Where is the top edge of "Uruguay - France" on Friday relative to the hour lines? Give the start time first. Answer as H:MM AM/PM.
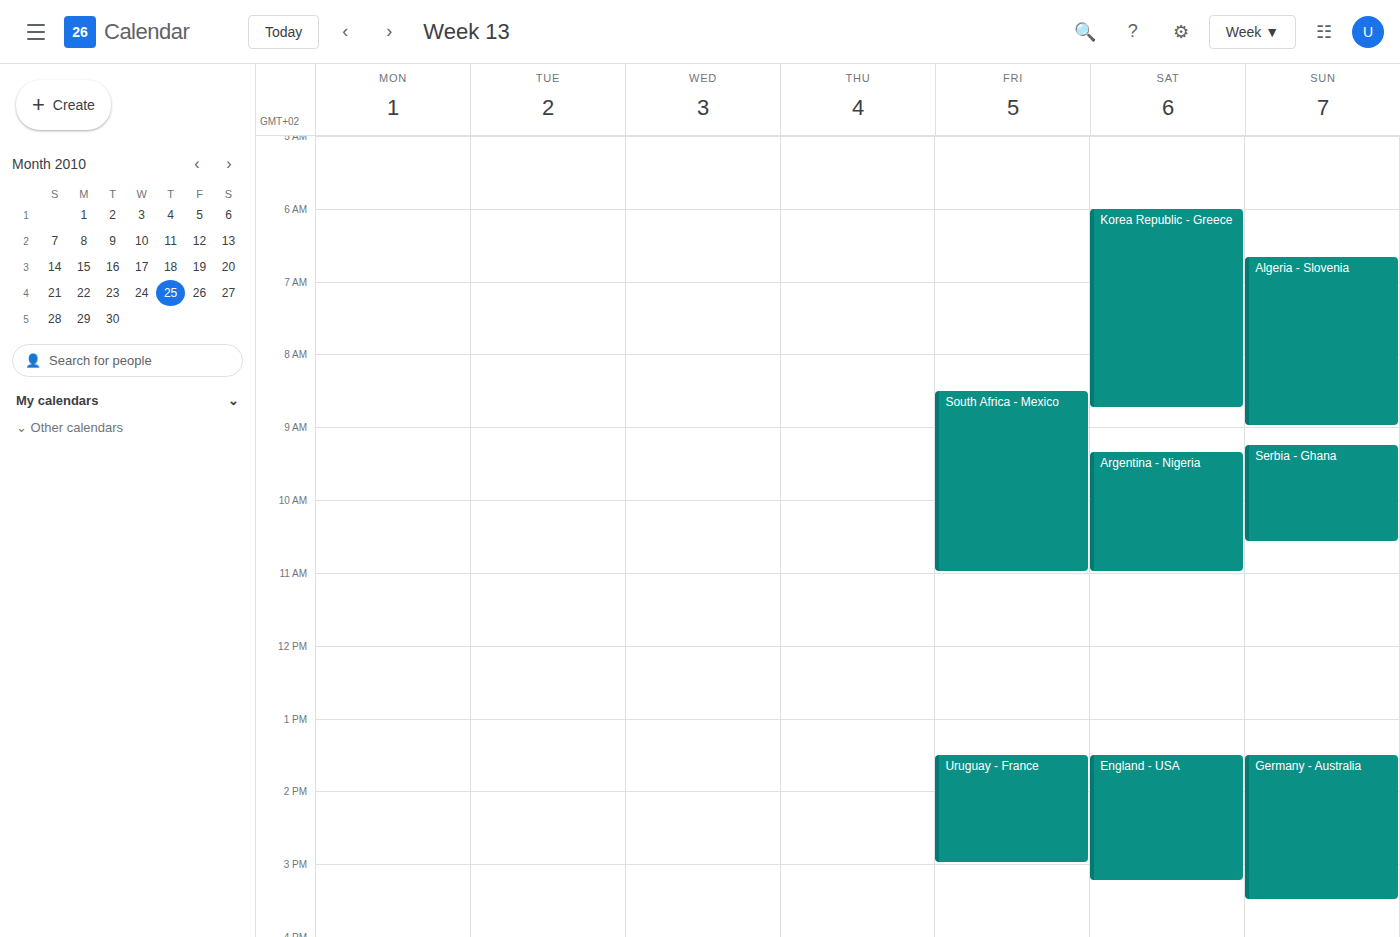
1:30 PM -- halfway between the 1 PM and 2 PM lines.